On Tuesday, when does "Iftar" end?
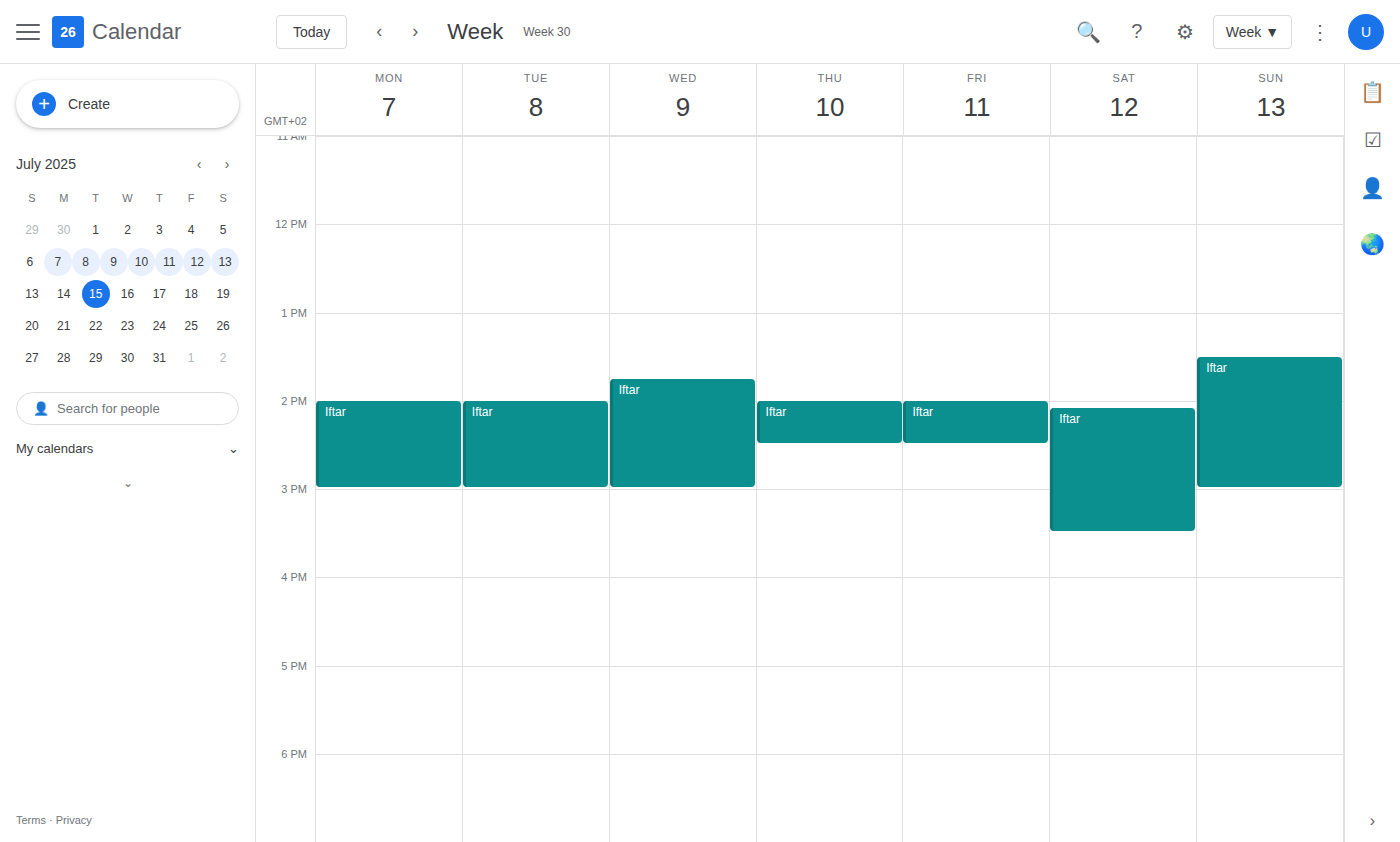
3:00 PM